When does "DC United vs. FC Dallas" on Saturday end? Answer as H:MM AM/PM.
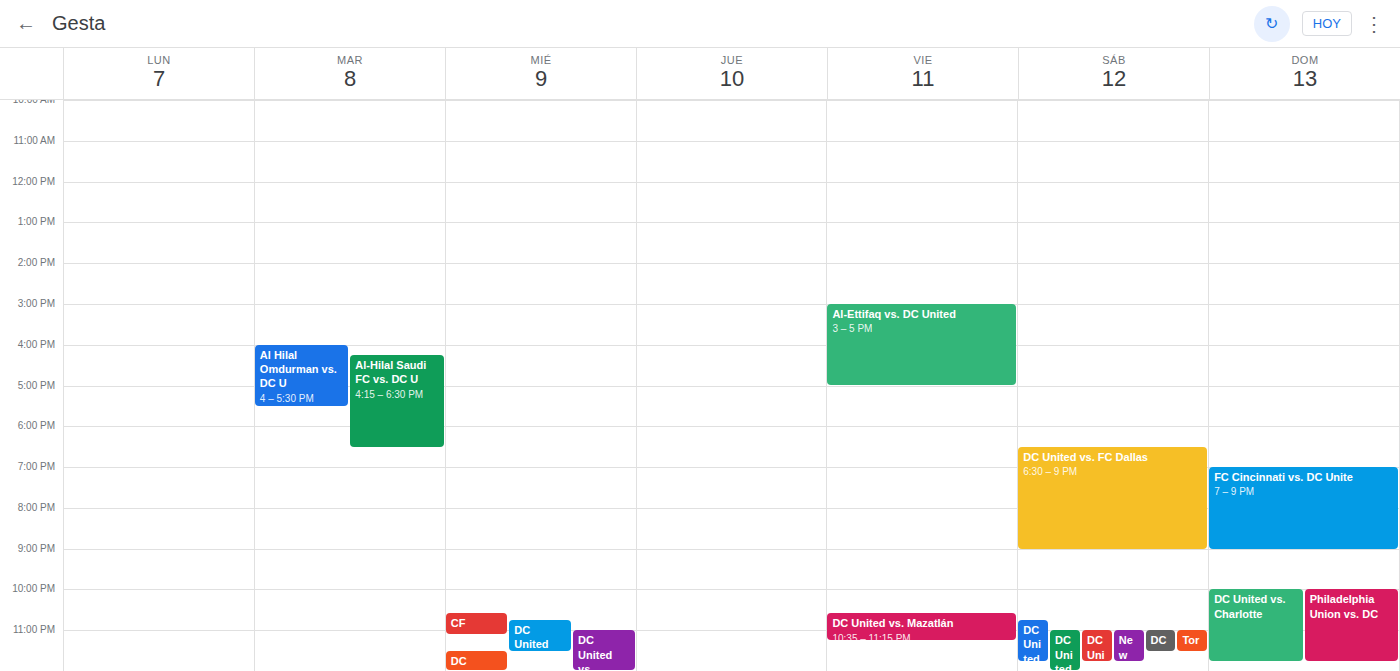
9:00 PM